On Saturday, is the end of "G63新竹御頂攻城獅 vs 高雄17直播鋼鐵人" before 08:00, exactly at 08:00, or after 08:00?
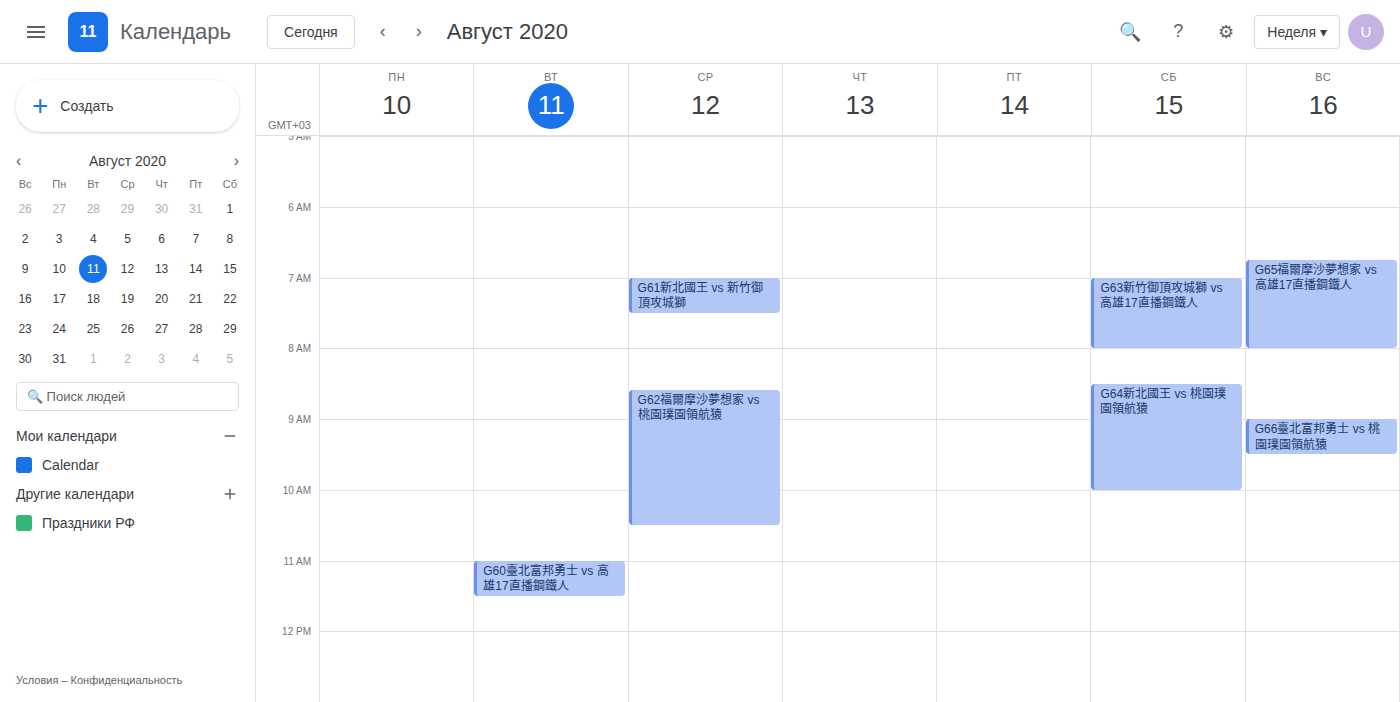
08:00 -- exactly at 08:00, on the 08:00 line.